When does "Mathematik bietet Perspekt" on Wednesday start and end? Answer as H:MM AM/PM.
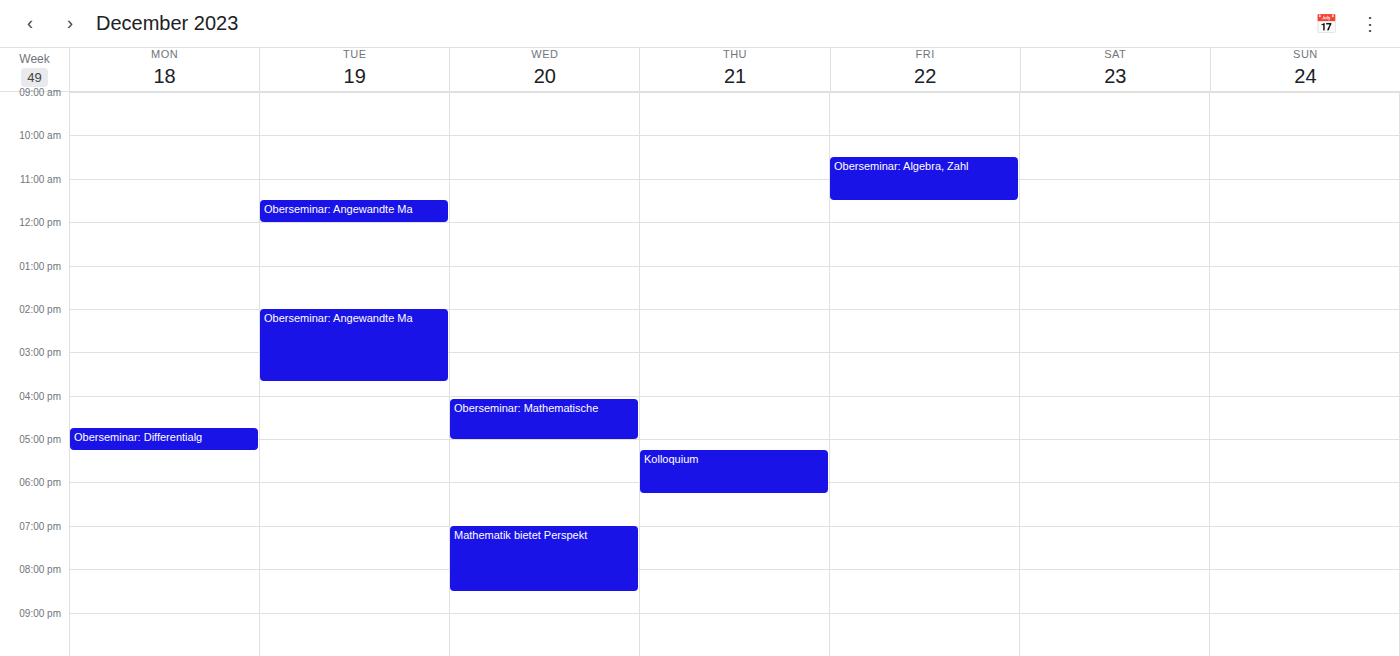
7:00 PM to 8:30 PM